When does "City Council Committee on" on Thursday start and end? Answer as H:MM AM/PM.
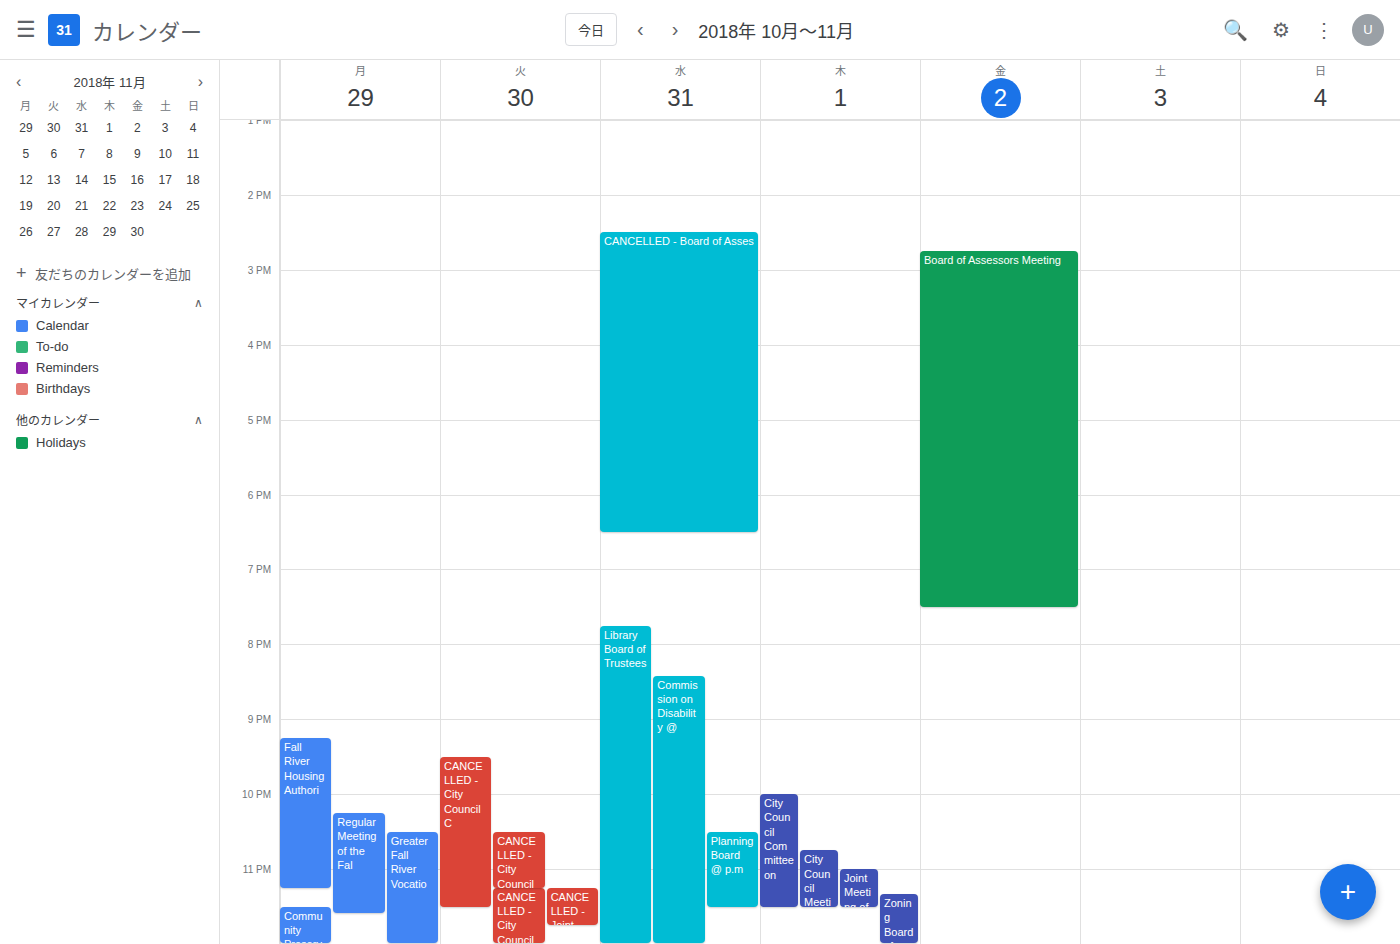
10:00 PM to 11:30 PM